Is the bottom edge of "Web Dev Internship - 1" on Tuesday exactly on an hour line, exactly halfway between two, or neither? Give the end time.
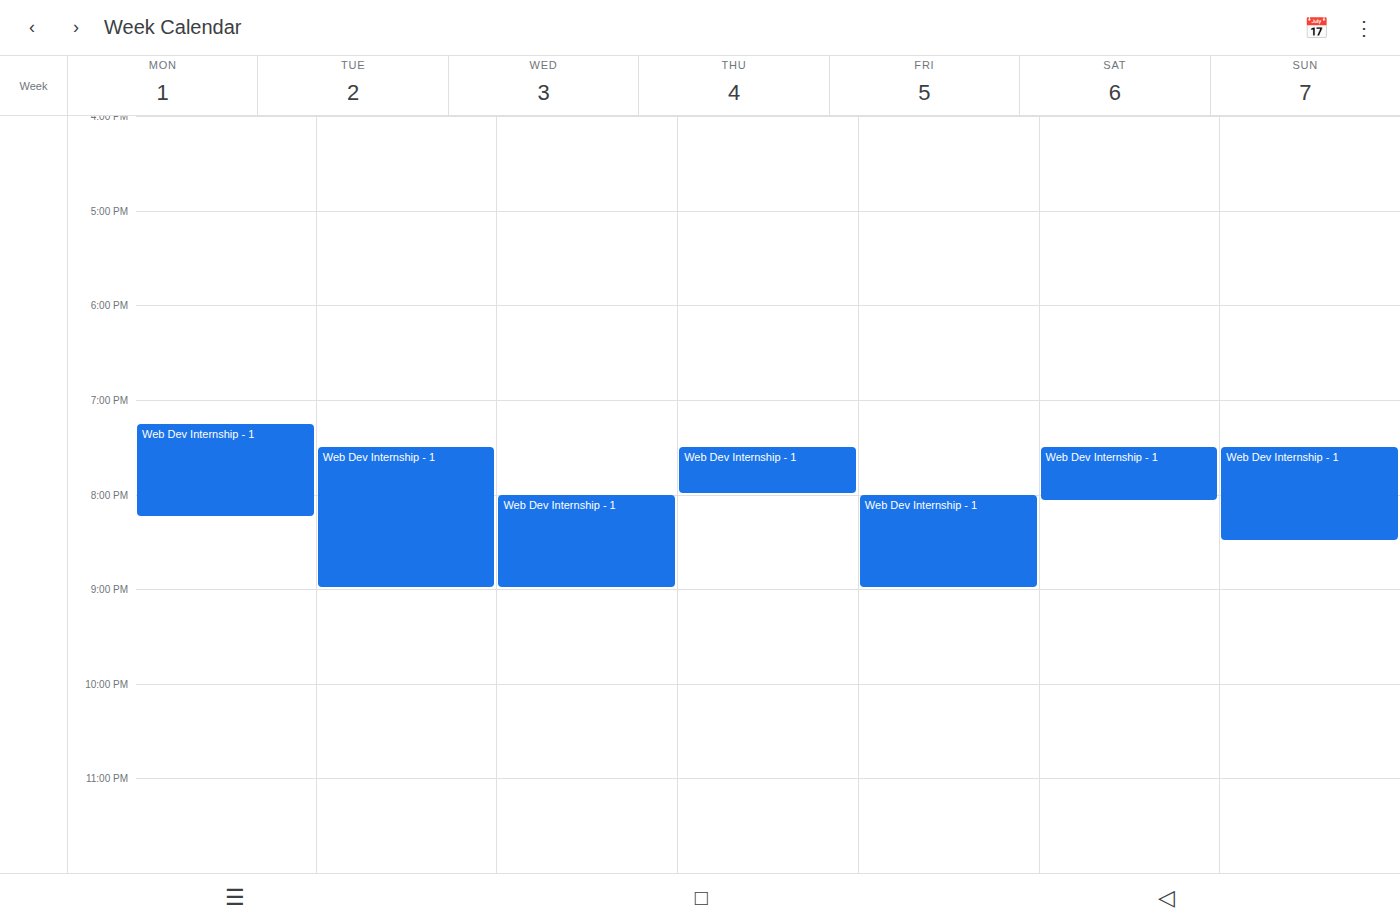
9:00 PM -- exactly on the 9 PM line.